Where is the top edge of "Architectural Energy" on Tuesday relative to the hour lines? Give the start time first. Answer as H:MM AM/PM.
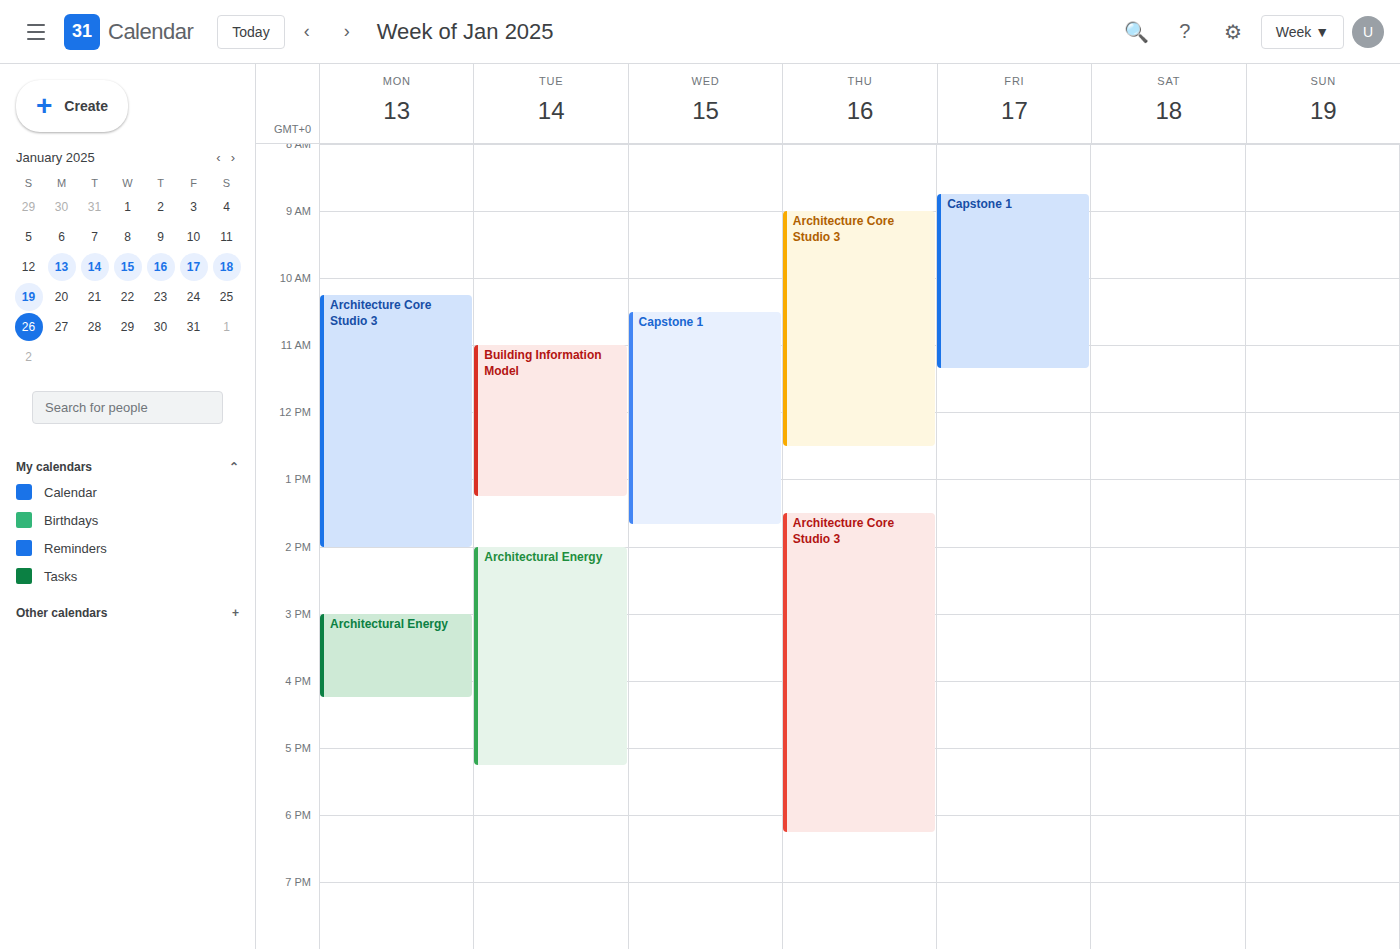
2:00 PM -- exactly on the 2 PM line.